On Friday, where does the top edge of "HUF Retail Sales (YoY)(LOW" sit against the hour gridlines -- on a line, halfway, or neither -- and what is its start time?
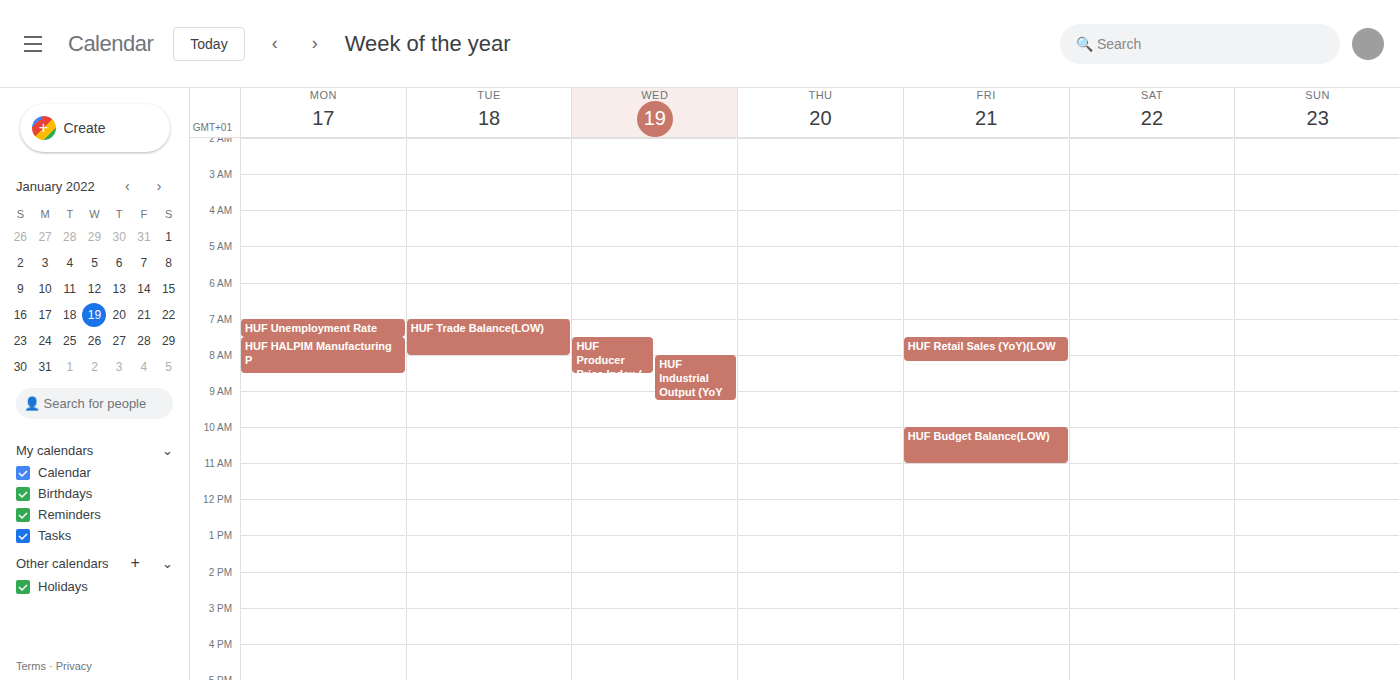
7:30 AM -- halfway between the 7 AM and 8 AM lines.